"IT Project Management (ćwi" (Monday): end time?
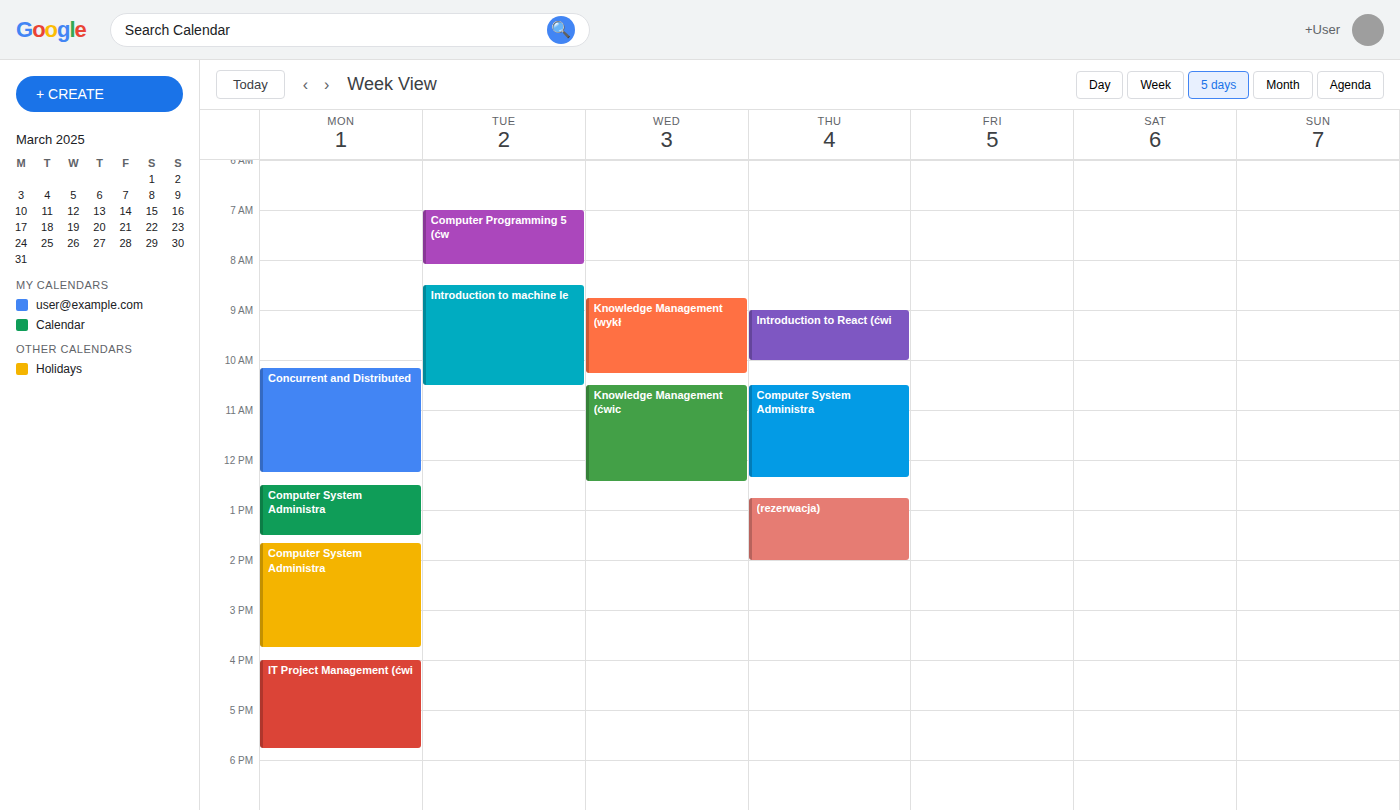
5:45 PM